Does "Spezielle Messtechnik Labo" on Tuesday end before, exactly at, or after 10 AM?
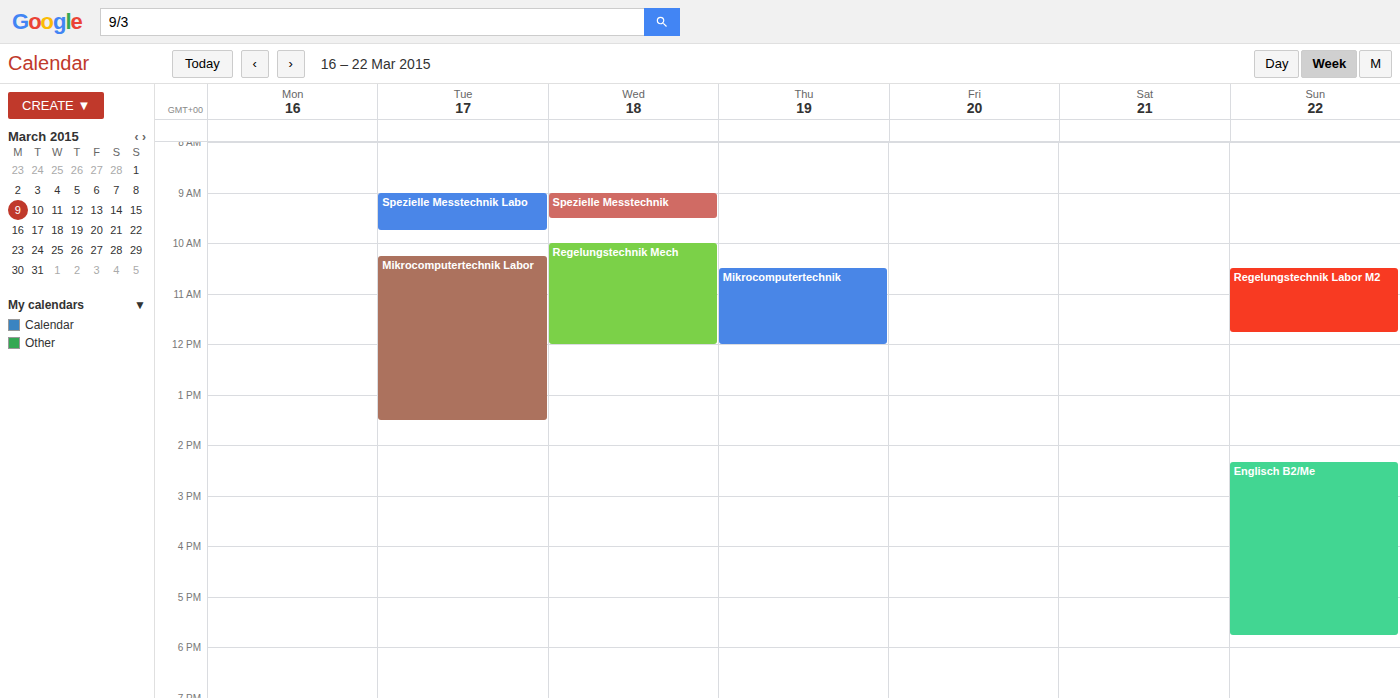
9:45 AM -- before 10 AM, 15 minutes above the 10 AM line.